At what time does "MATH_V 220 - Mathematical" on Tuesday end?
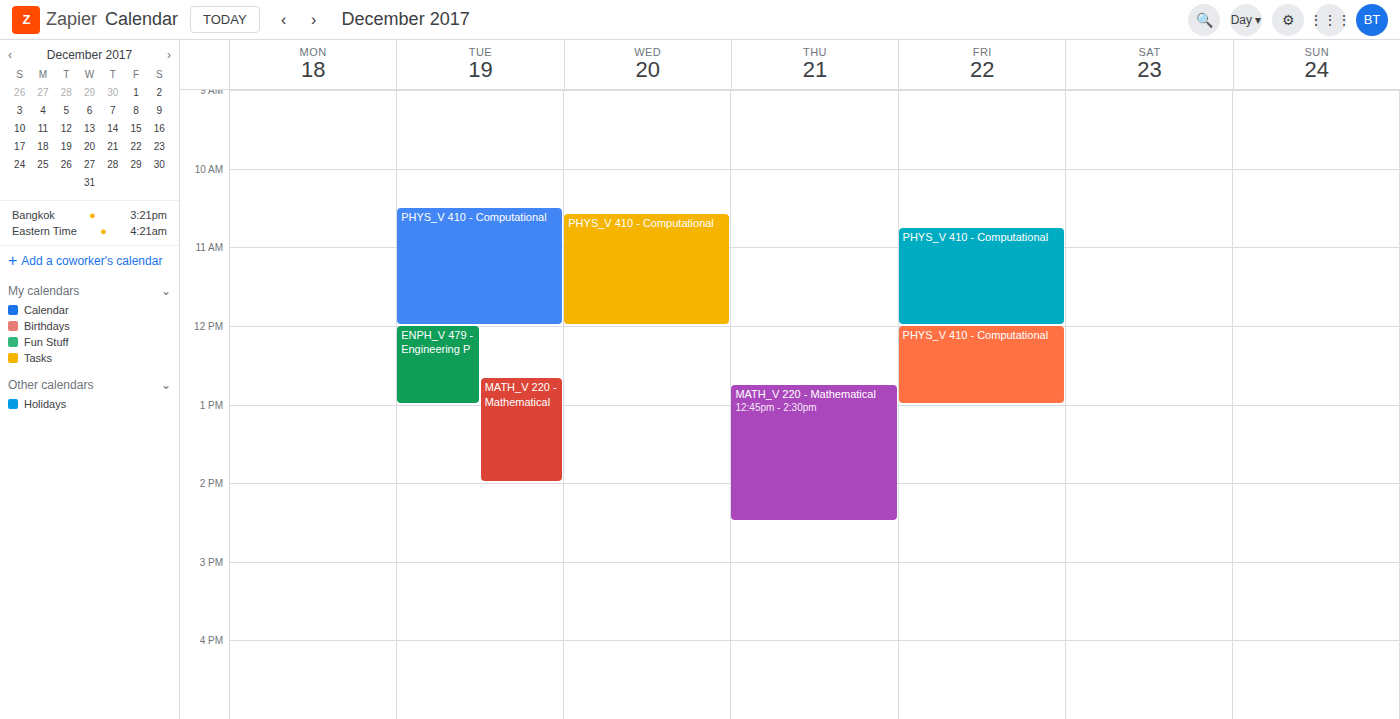
2:00 PM